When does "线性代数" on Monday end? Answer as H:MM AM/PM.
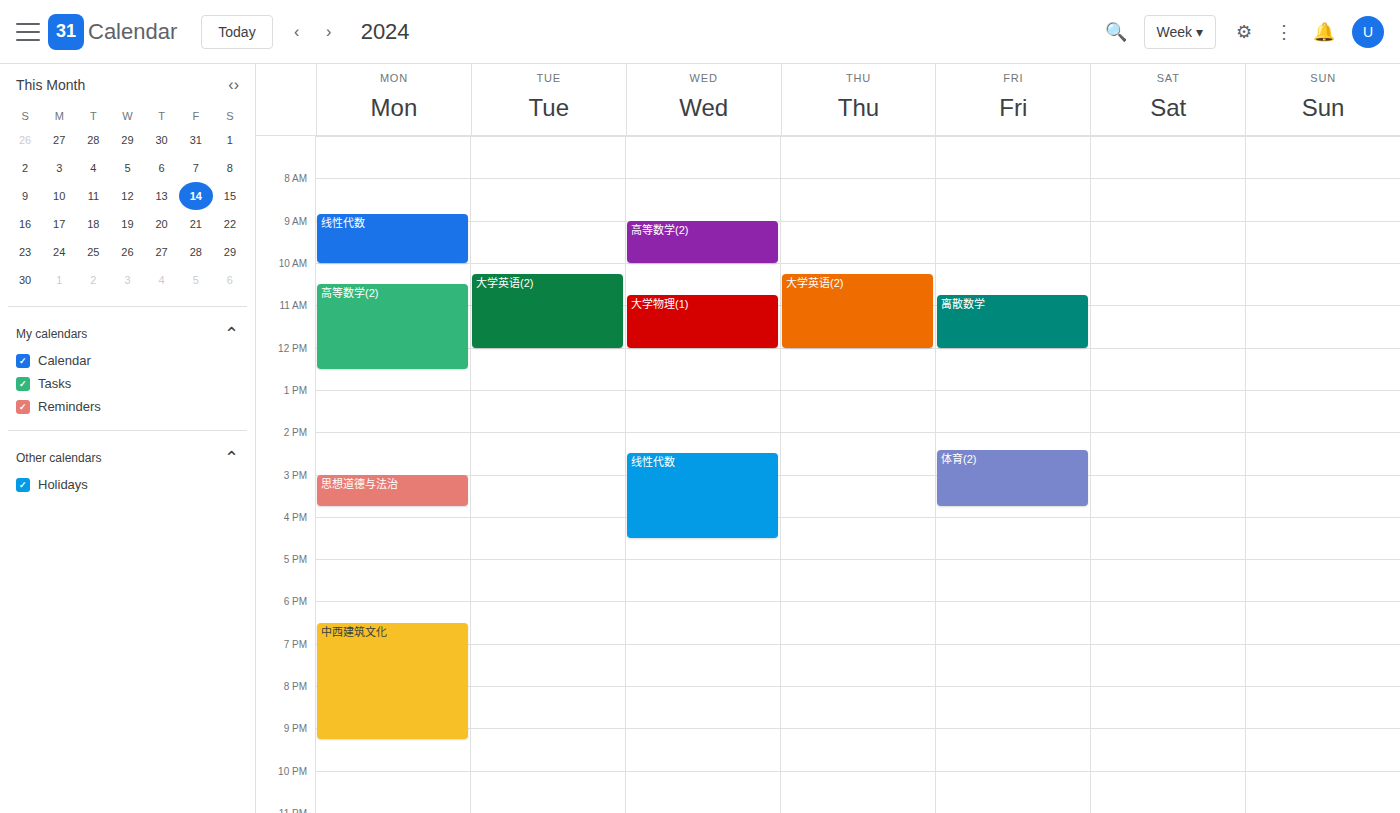
10:00 AM